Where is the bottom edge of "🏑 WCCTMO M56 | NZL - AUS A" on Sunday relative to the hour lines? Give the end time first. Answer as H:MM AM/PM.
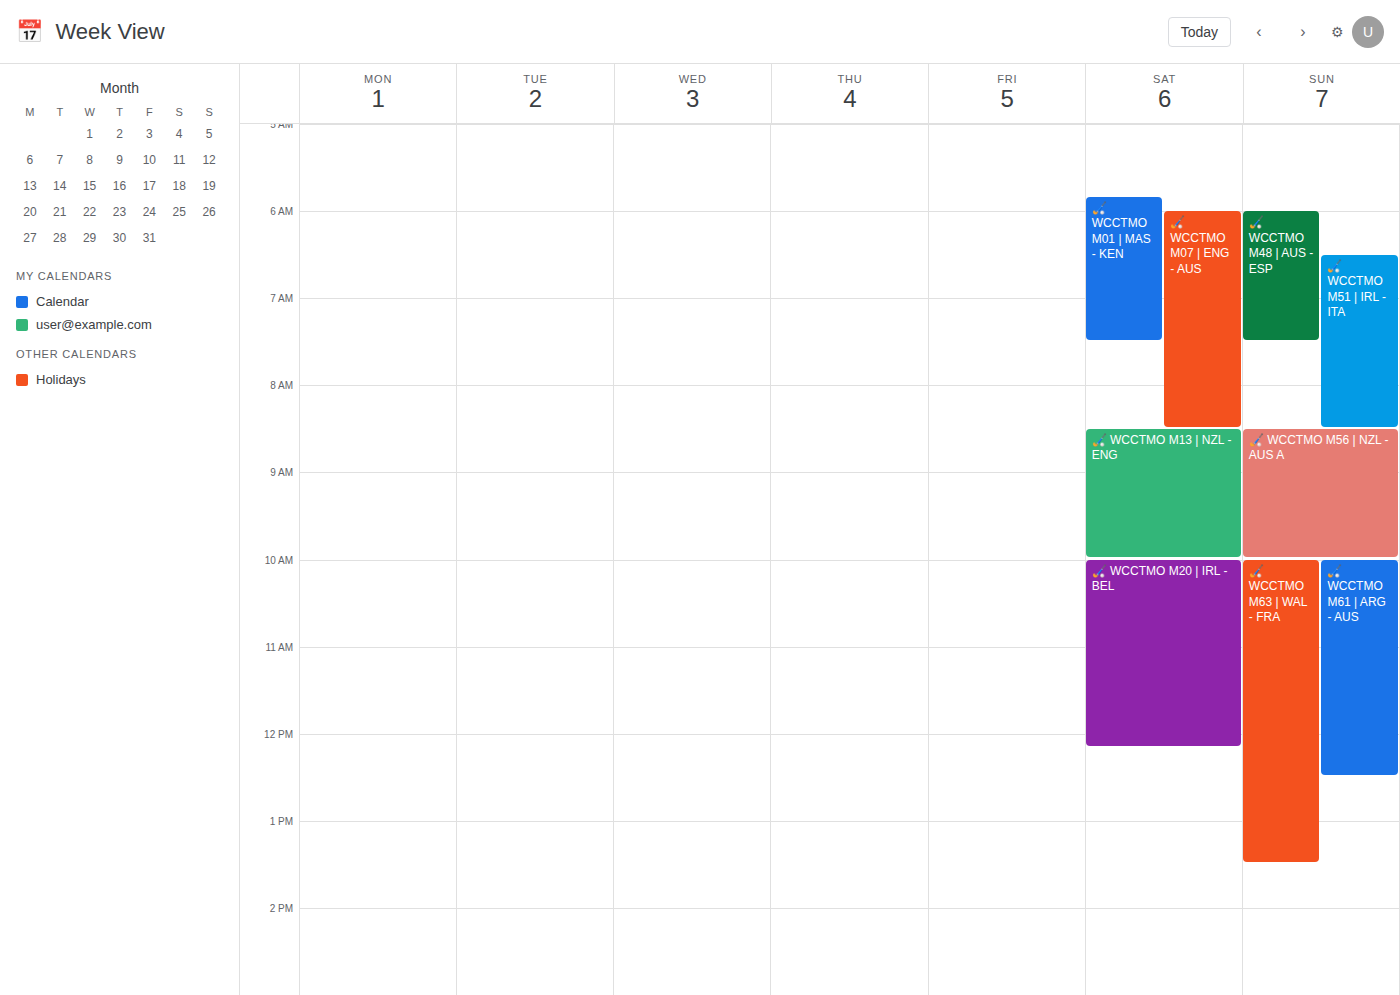
10:00 AM -- exactly on the 10 AM line.